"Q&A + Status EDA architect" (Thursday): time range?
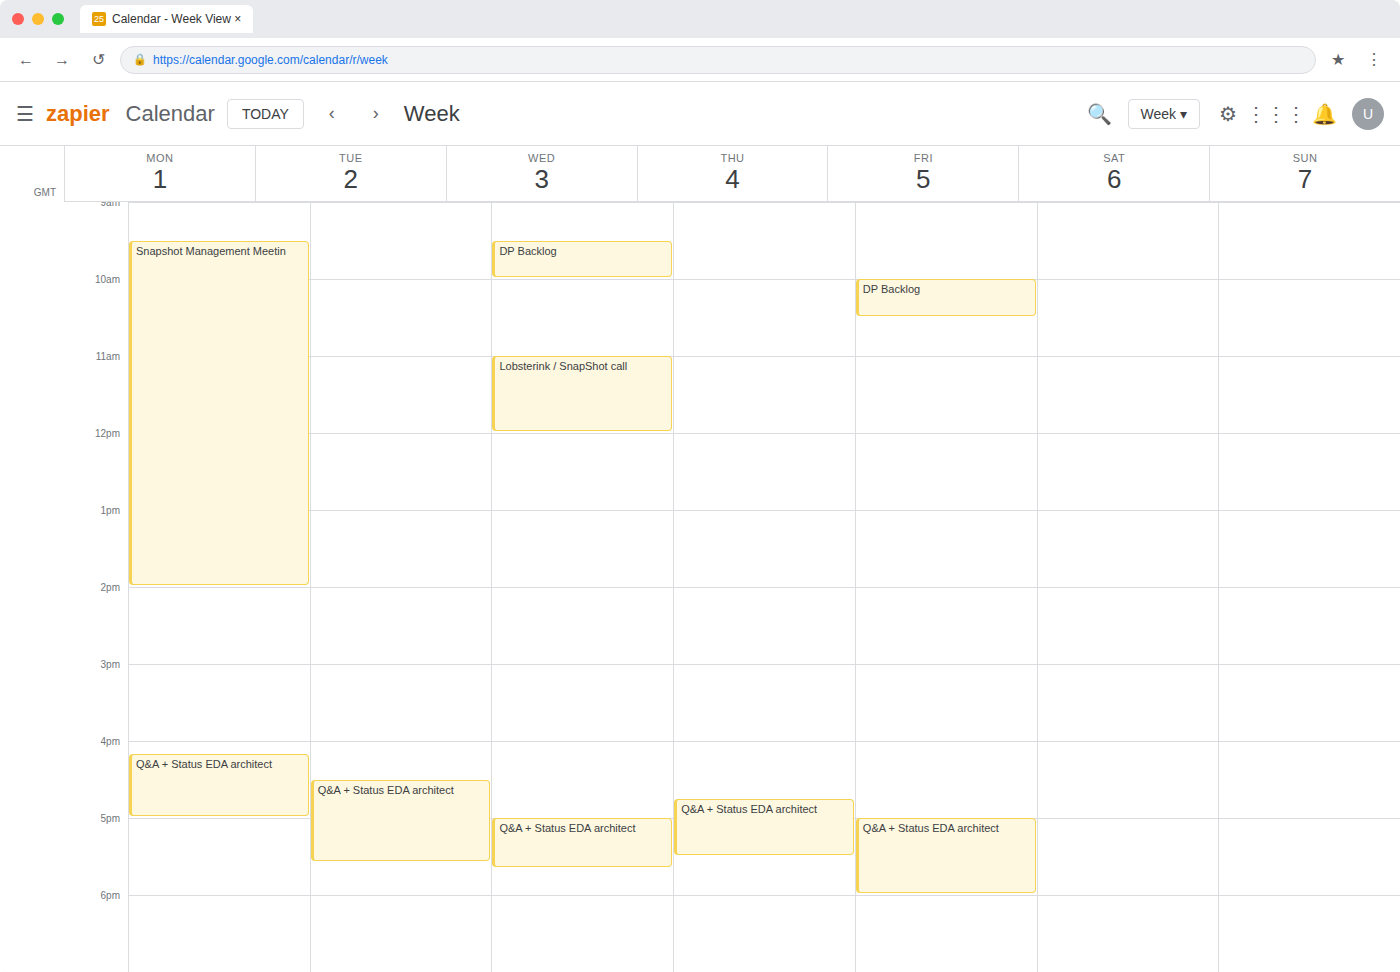
4:45 PM to 5:30 PM